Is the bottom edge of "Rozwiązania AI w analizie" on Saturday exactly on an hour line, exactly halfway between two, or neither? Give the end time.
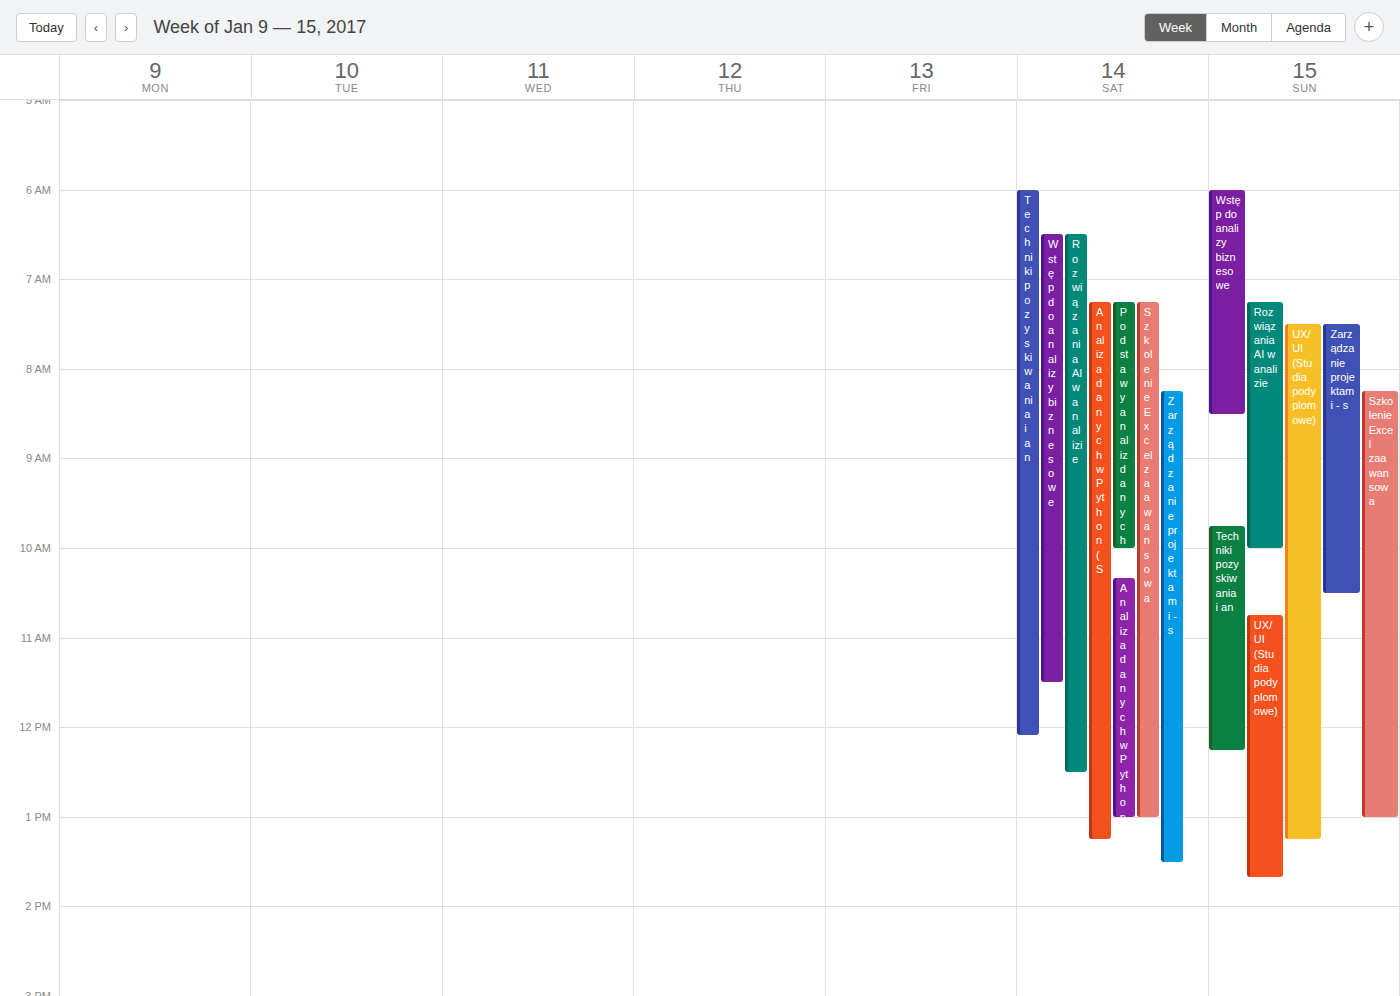
12:30 PM -- halfway between the 12 PM and 1 PM lines.